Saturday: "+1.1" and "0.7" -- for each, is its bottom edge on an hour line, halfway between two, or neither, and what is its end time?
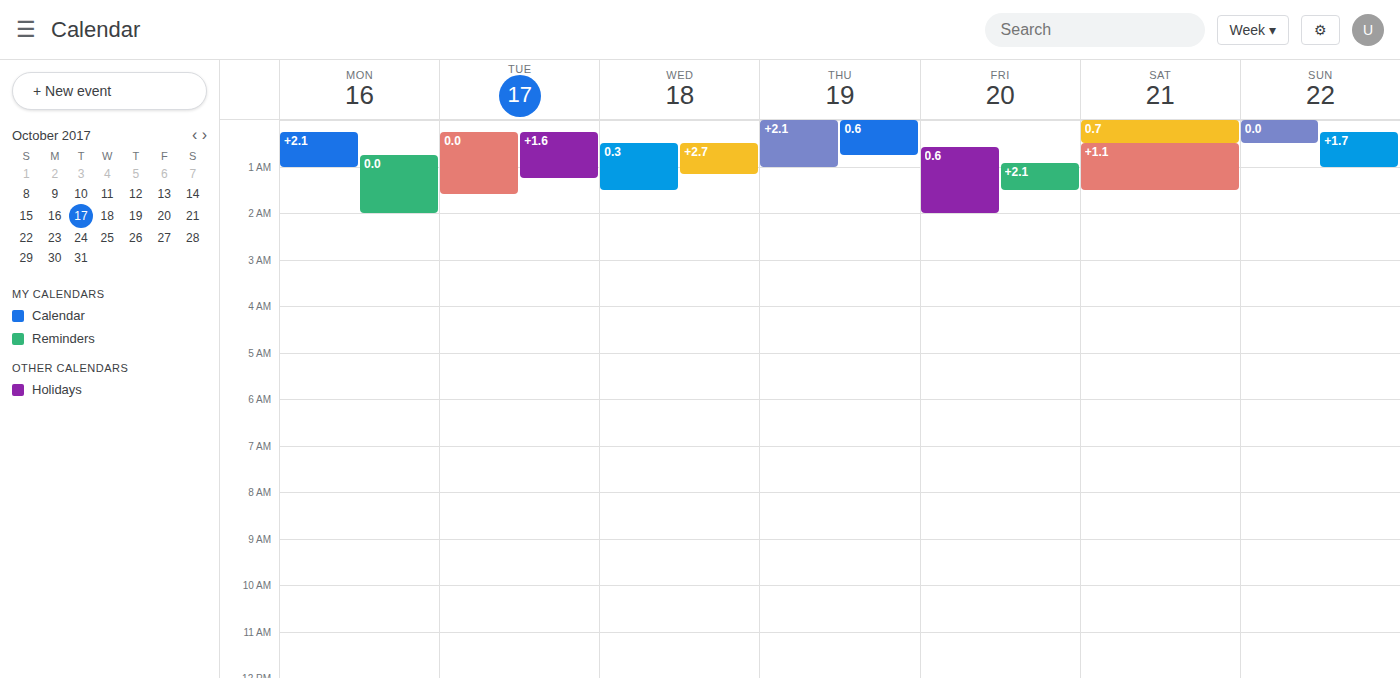
"+1.1": 1:30 AM, halfway between the 1 AM and 2 AM lines. "0.7": 12:30 AM, halfway between the 12 AM and 1 AM lines.